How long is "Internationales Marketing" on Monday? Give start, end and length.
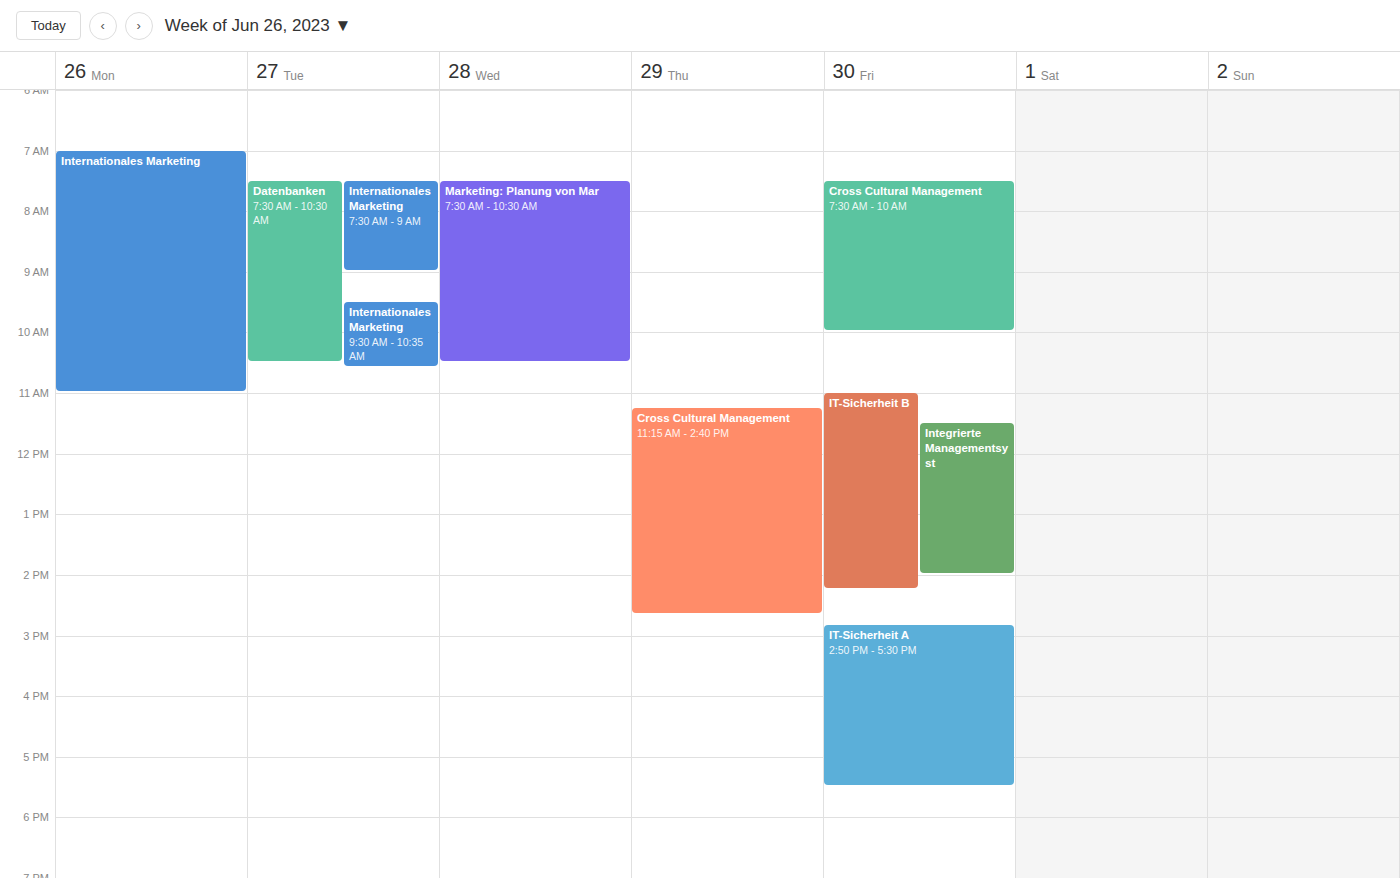
07:00 to 11:00, 4 hours